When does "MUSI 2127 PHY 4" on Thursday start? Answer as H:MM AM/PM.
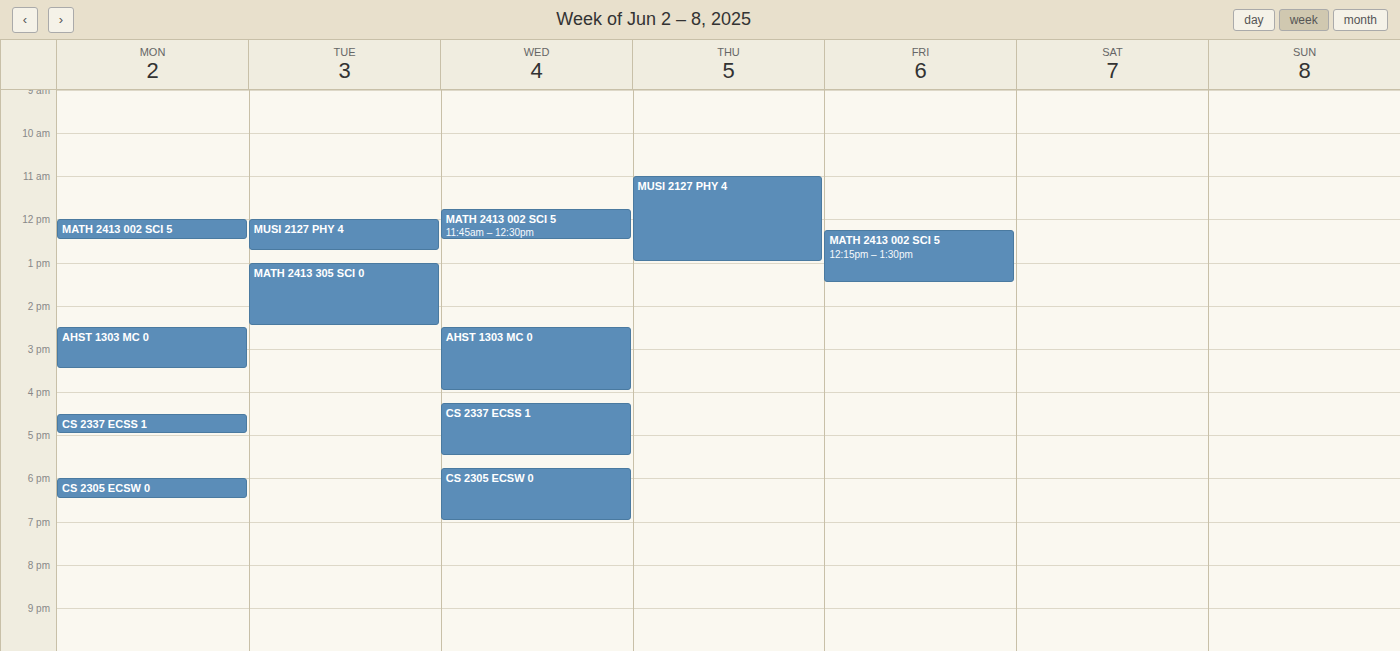
11:00 AM